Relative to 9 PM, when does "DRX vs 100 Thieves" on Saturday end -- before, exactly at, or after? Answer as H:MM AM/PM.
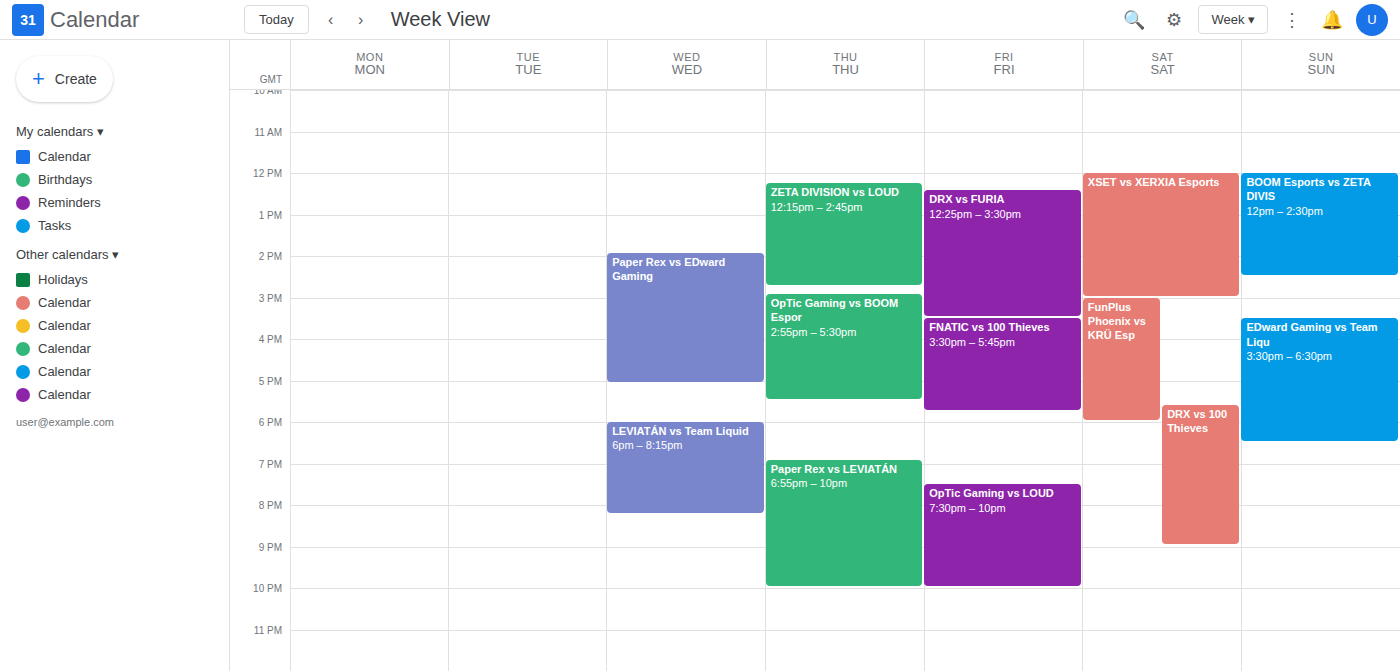
9:00 PM -- exactly at 9 PM, on the 9 PM line.